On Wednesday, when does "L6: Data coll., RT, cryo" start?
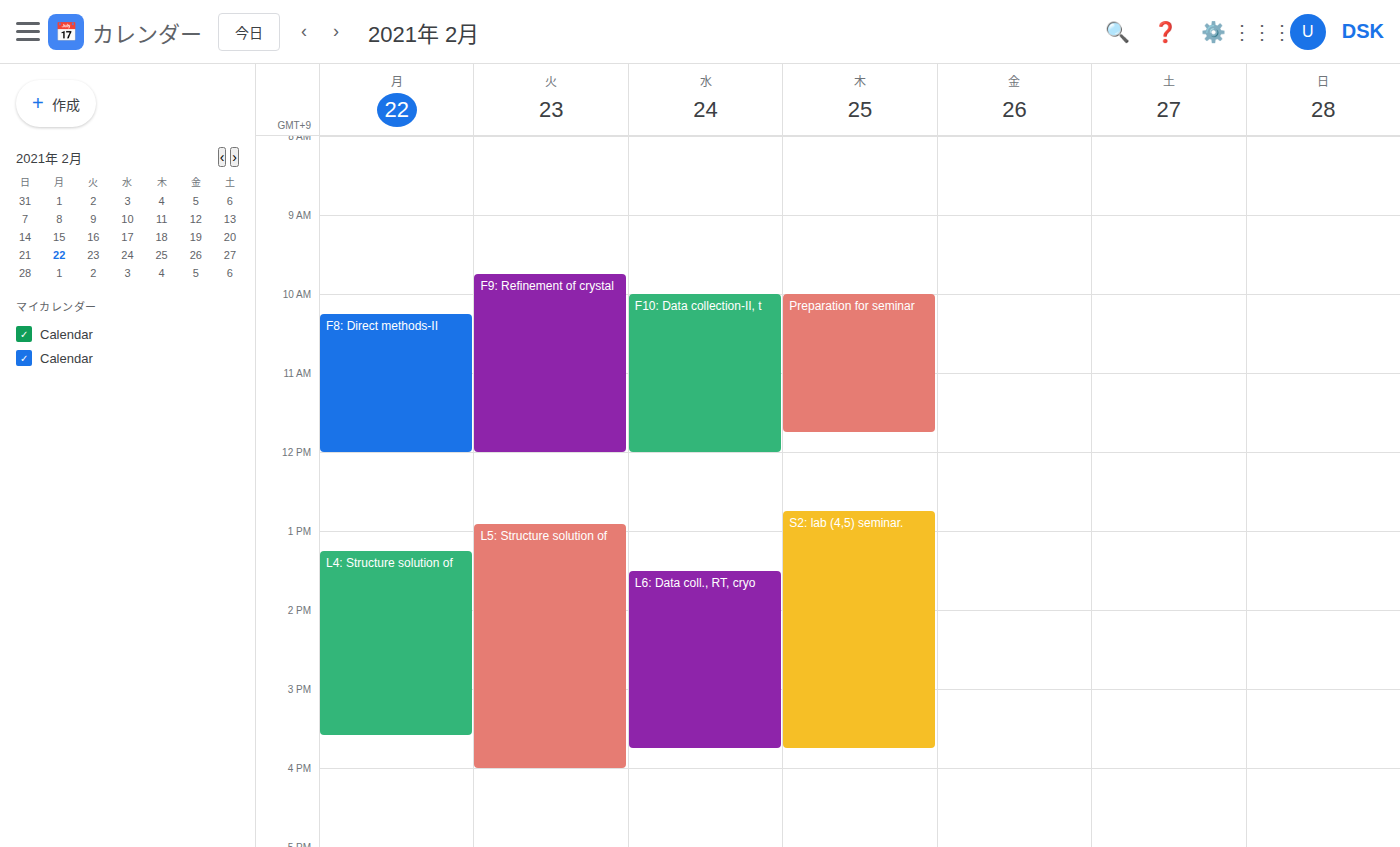
1:30 PM